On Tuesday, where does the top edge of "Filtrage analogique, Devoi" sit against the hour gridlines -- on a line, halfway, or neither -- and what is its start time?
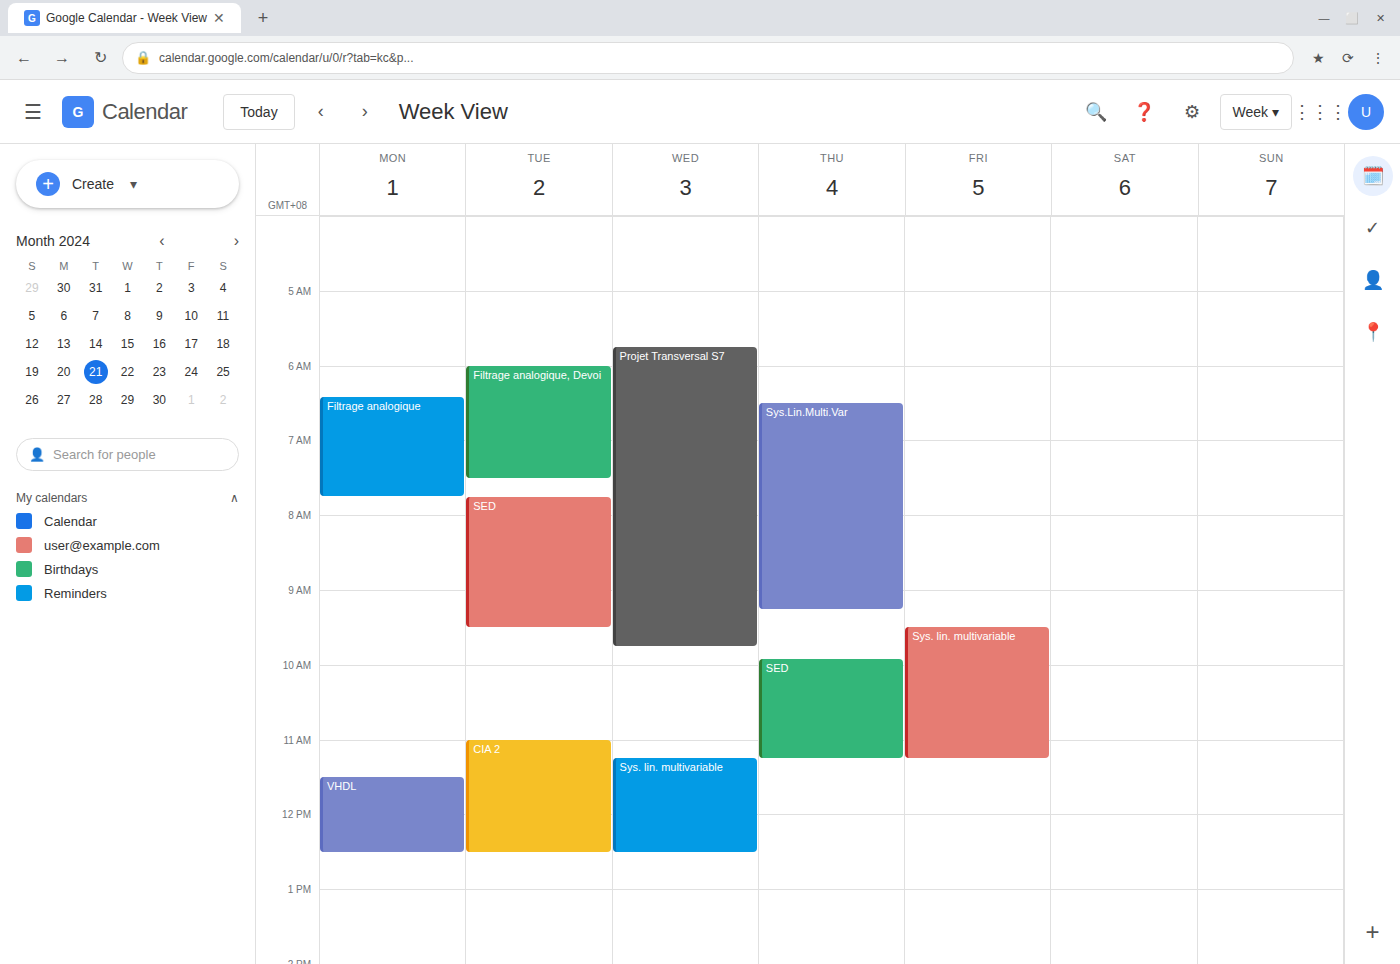
6:00 AM -- exactly on the 6 AM line.